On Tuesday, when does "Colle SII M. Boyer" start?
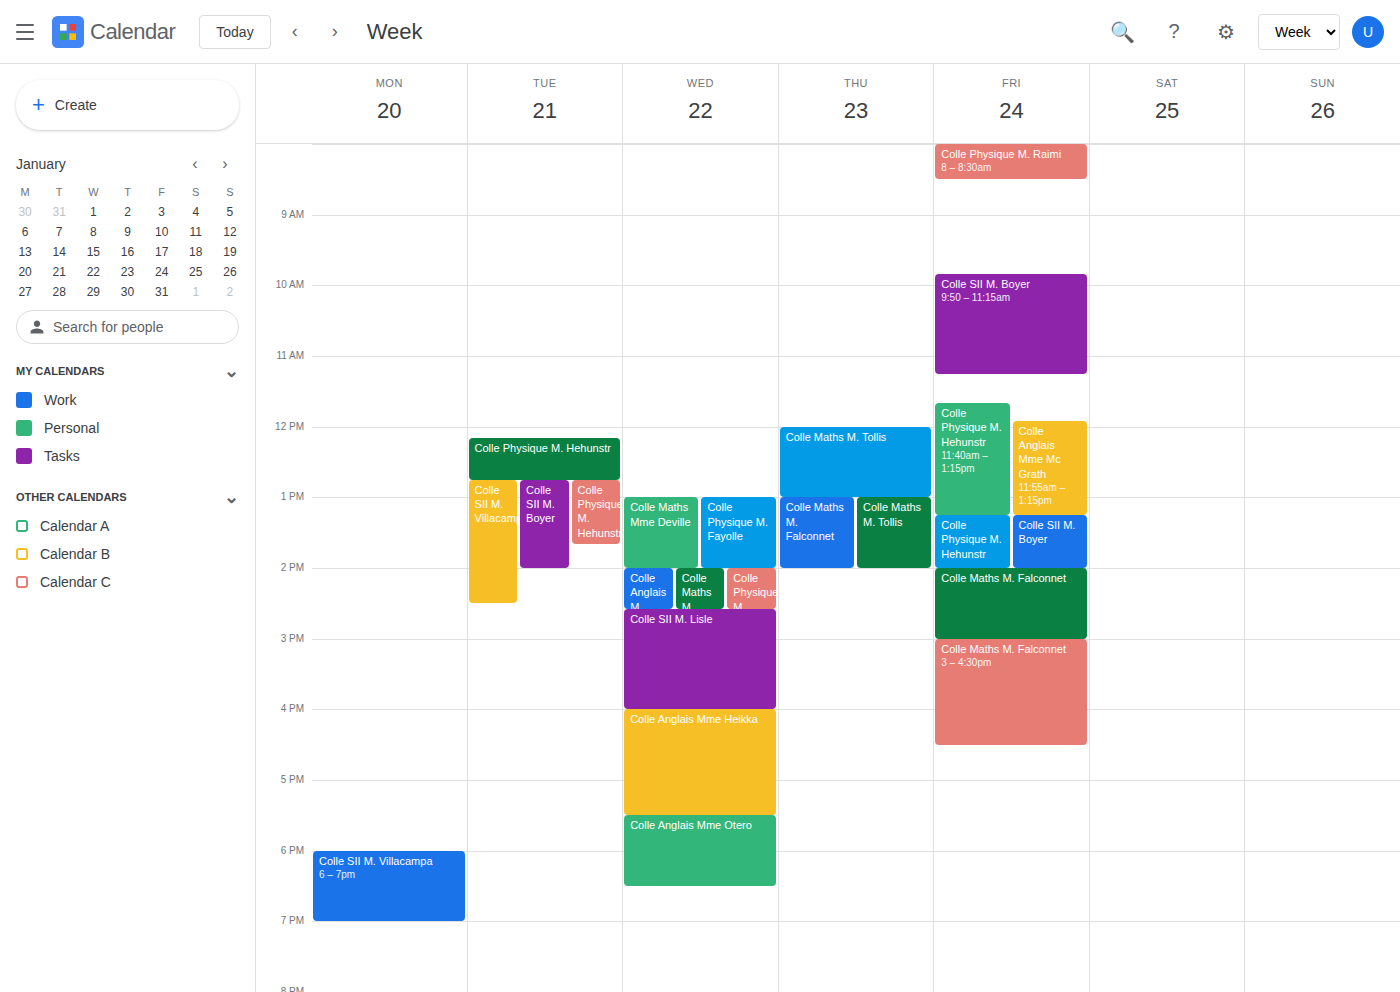
12:45 PM